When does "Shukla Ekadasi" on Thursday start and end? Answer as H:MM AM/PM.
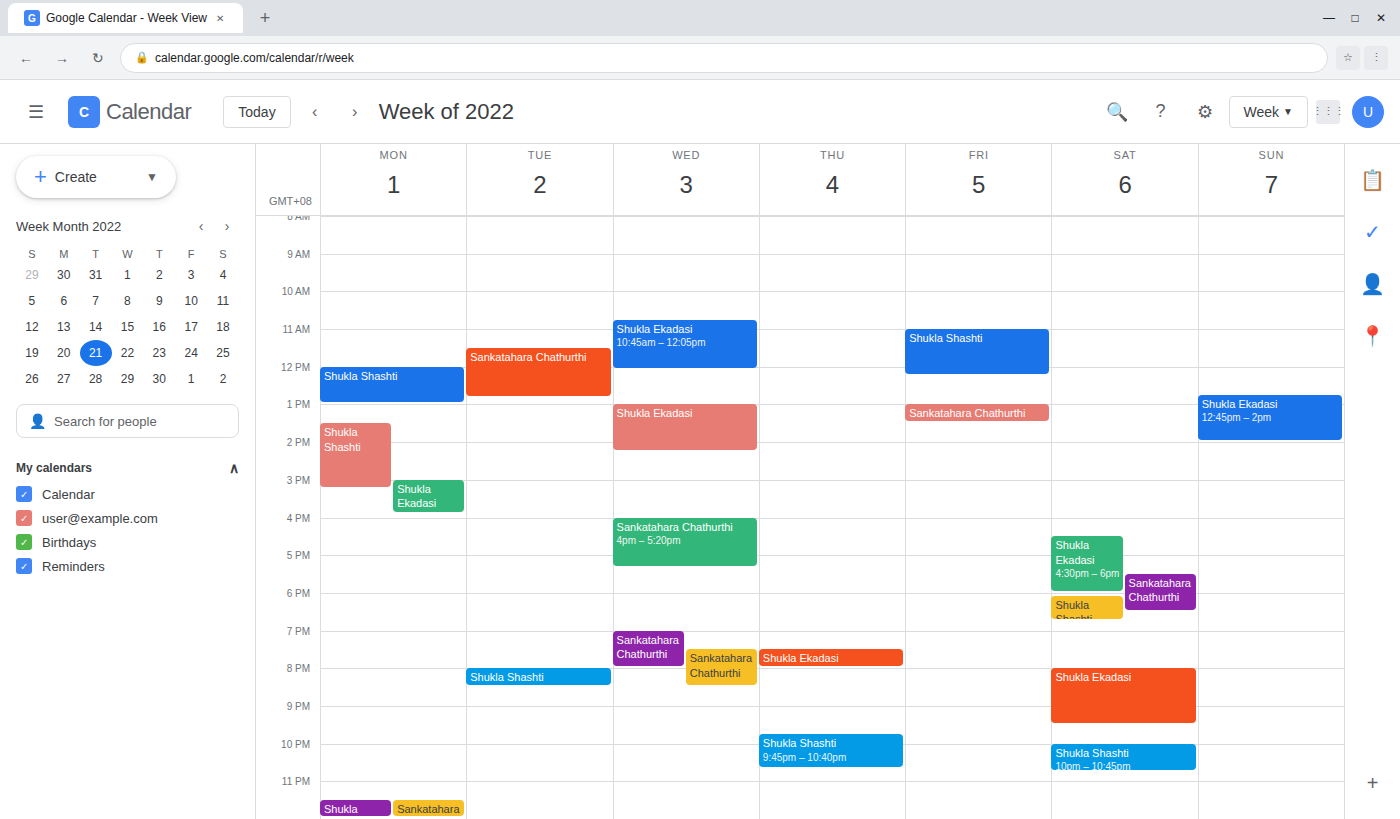
7:30 PM to 8:00 PM